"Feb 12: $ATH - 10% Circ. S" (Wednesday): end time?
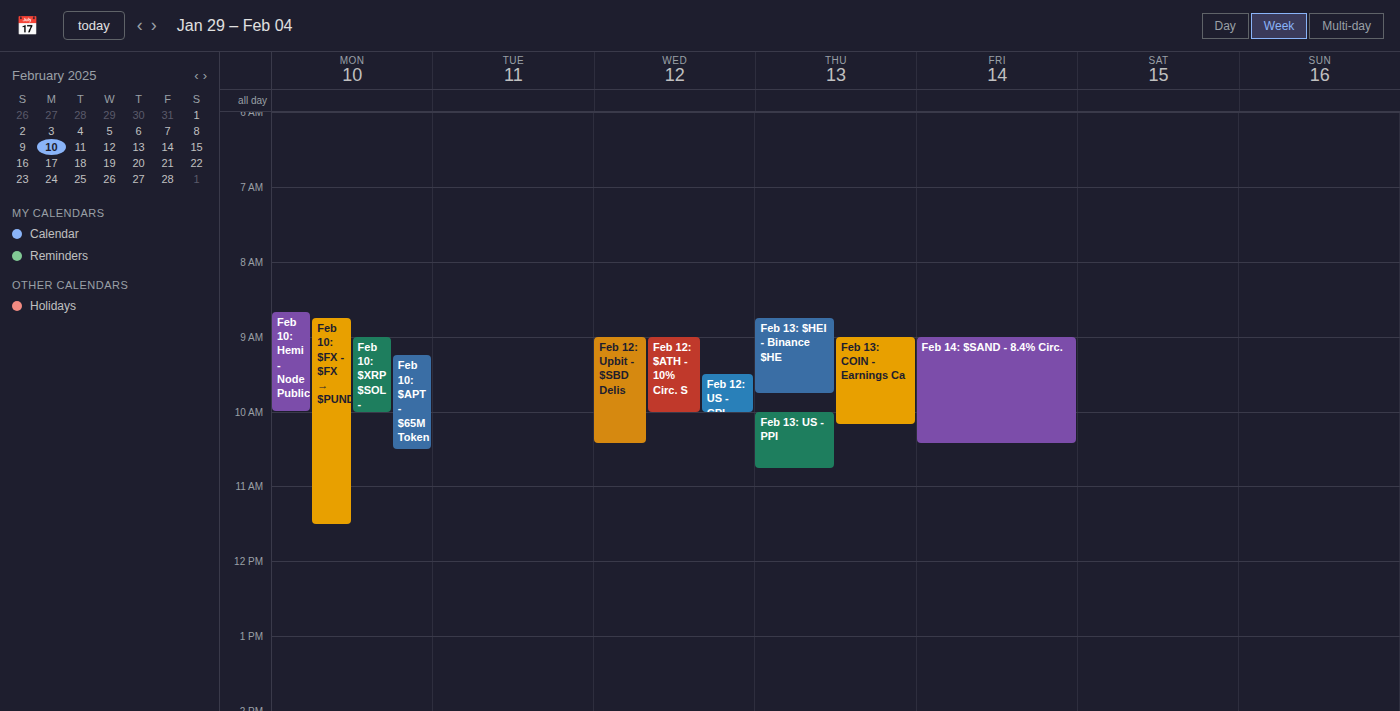
10:00 AM